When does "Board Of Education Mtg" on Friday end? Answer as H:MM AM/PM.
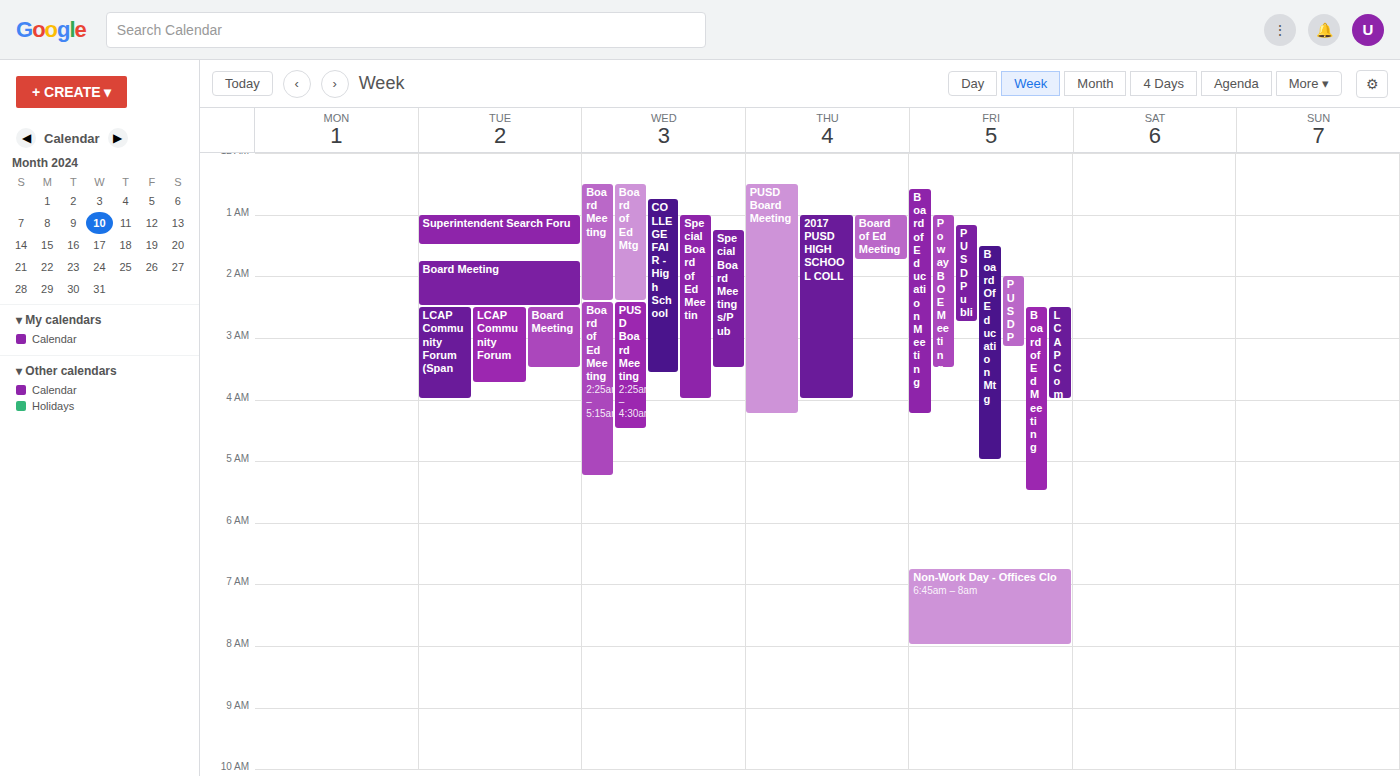
5:00 AM